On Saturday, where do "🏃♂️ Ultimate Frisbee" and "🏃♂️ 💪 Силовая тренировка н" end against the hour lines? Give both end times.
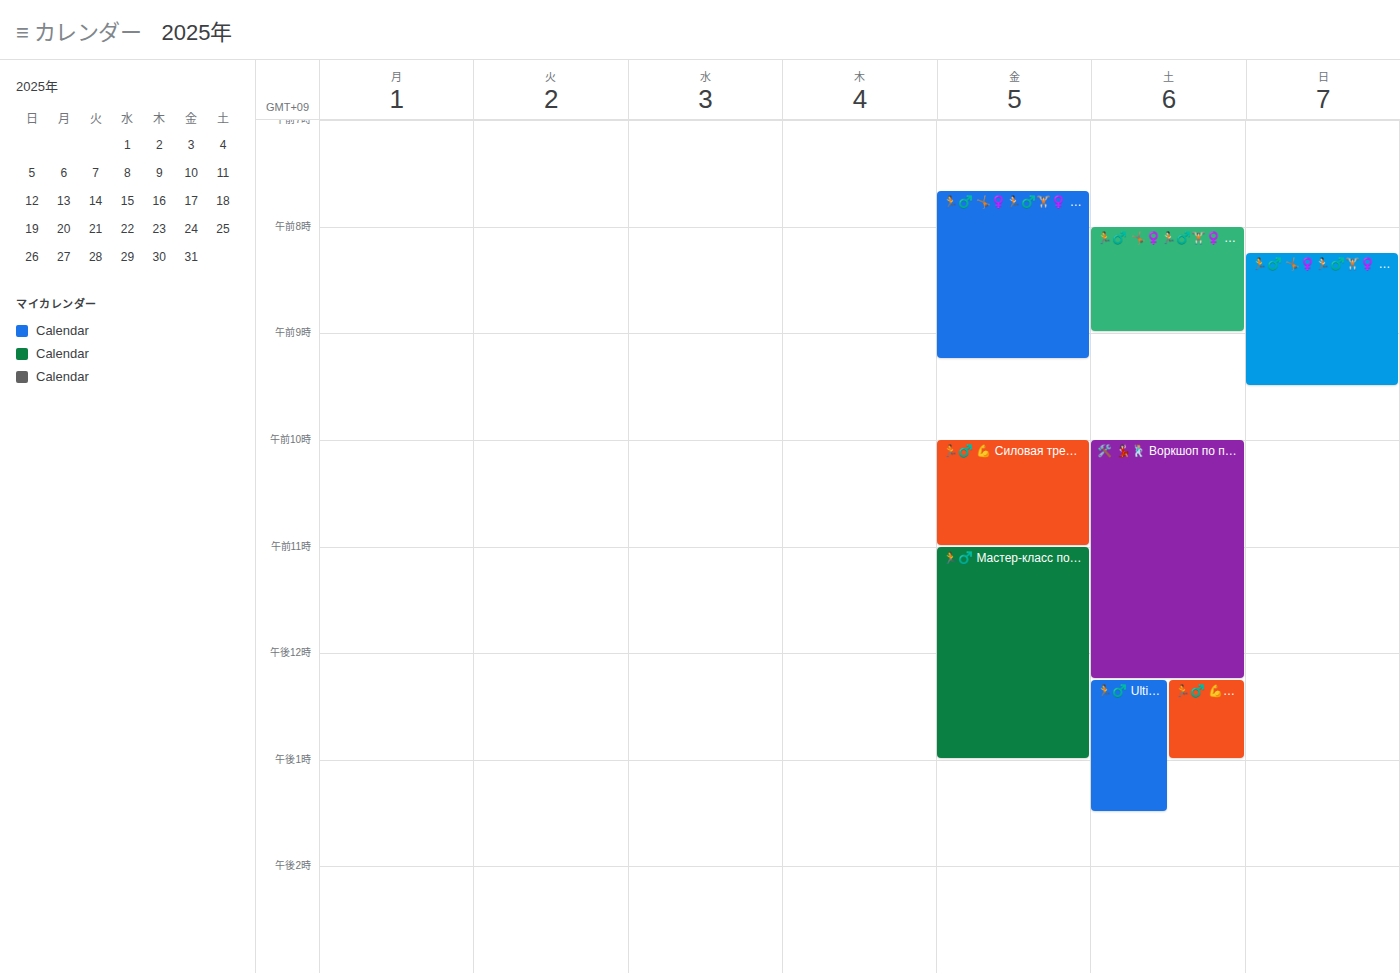
"🏃♂️ Ultimate Frisbee": 1:30 PM, halfway between the 1 PM and 2 PM lines. "🏃♂️ 💪 Силовая тренировка н": 1:00 PM, exactly on the 1 PM line.